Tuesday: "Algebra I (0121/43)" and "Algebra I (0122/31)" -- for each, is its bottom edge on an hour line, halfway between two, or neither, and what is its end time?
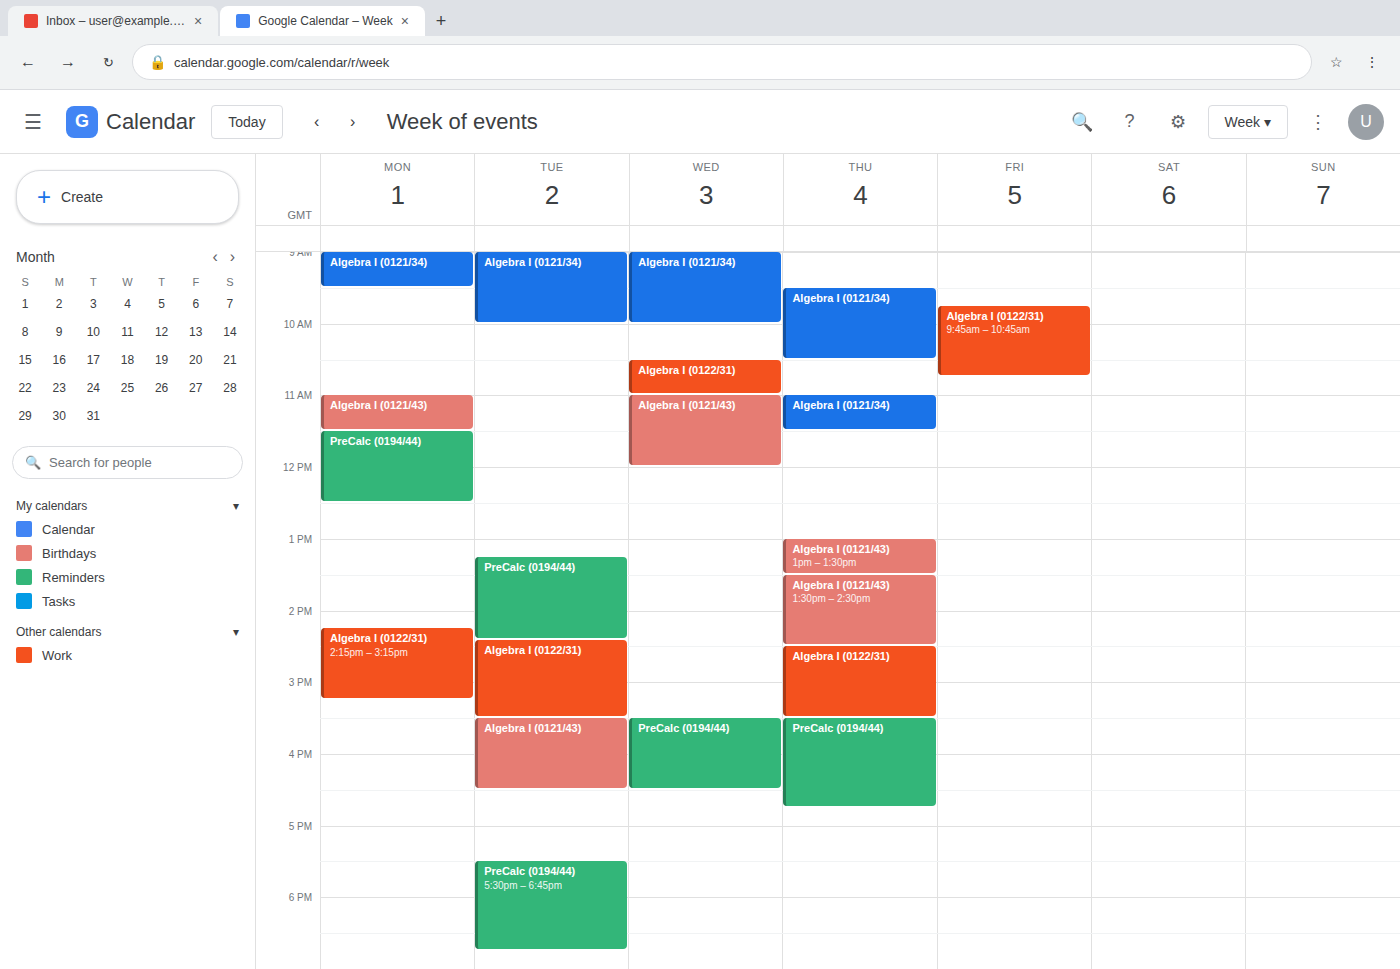
"Algebra I (0121/43)": 4:30 PM, halfway between the 4 PM and 5 PM lines. "Algebra I (0122/31)": 3:30 PM, halfway between the 3 PM and 4 PM lines.